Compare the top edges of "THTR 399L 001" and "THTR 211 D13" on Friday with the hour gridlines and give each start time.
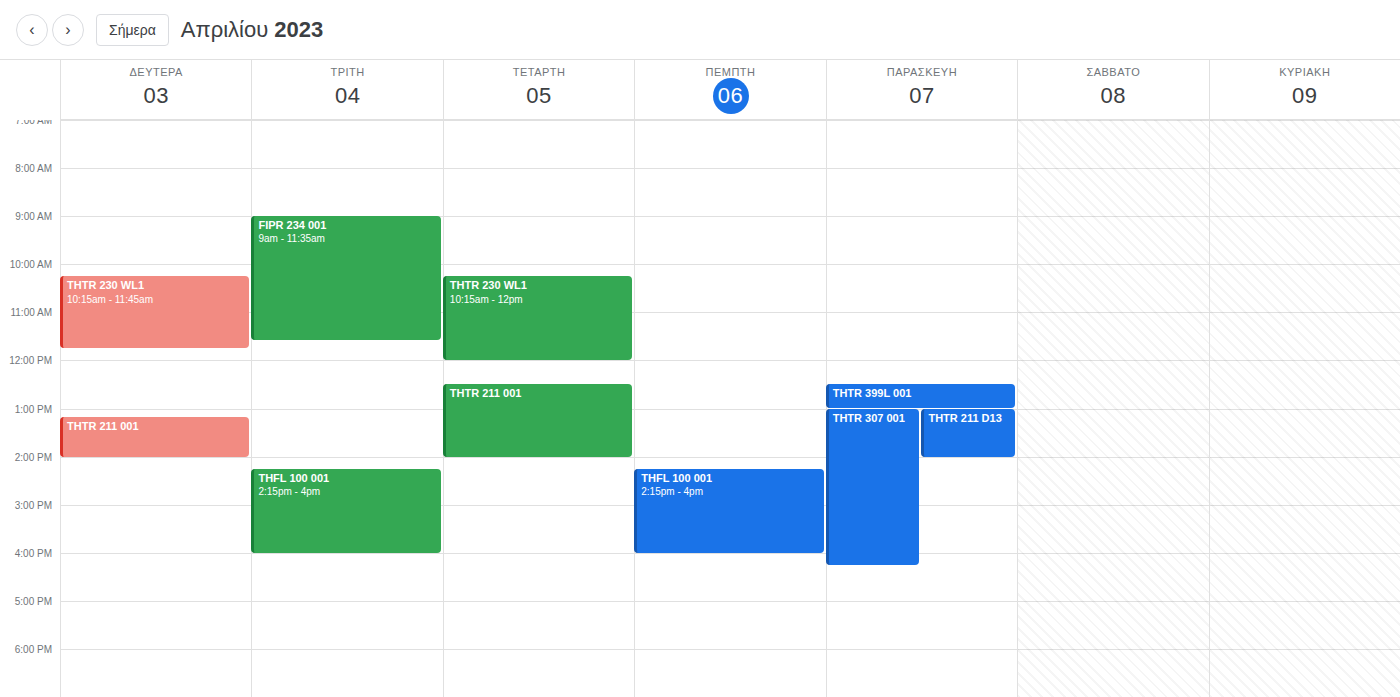
"THTR 399L 001": 12:30 PM, halfway between the 12 PM and 1 PM lines. "THTR 211 D13": 1:00 PM, exactly on the 1 PM line.